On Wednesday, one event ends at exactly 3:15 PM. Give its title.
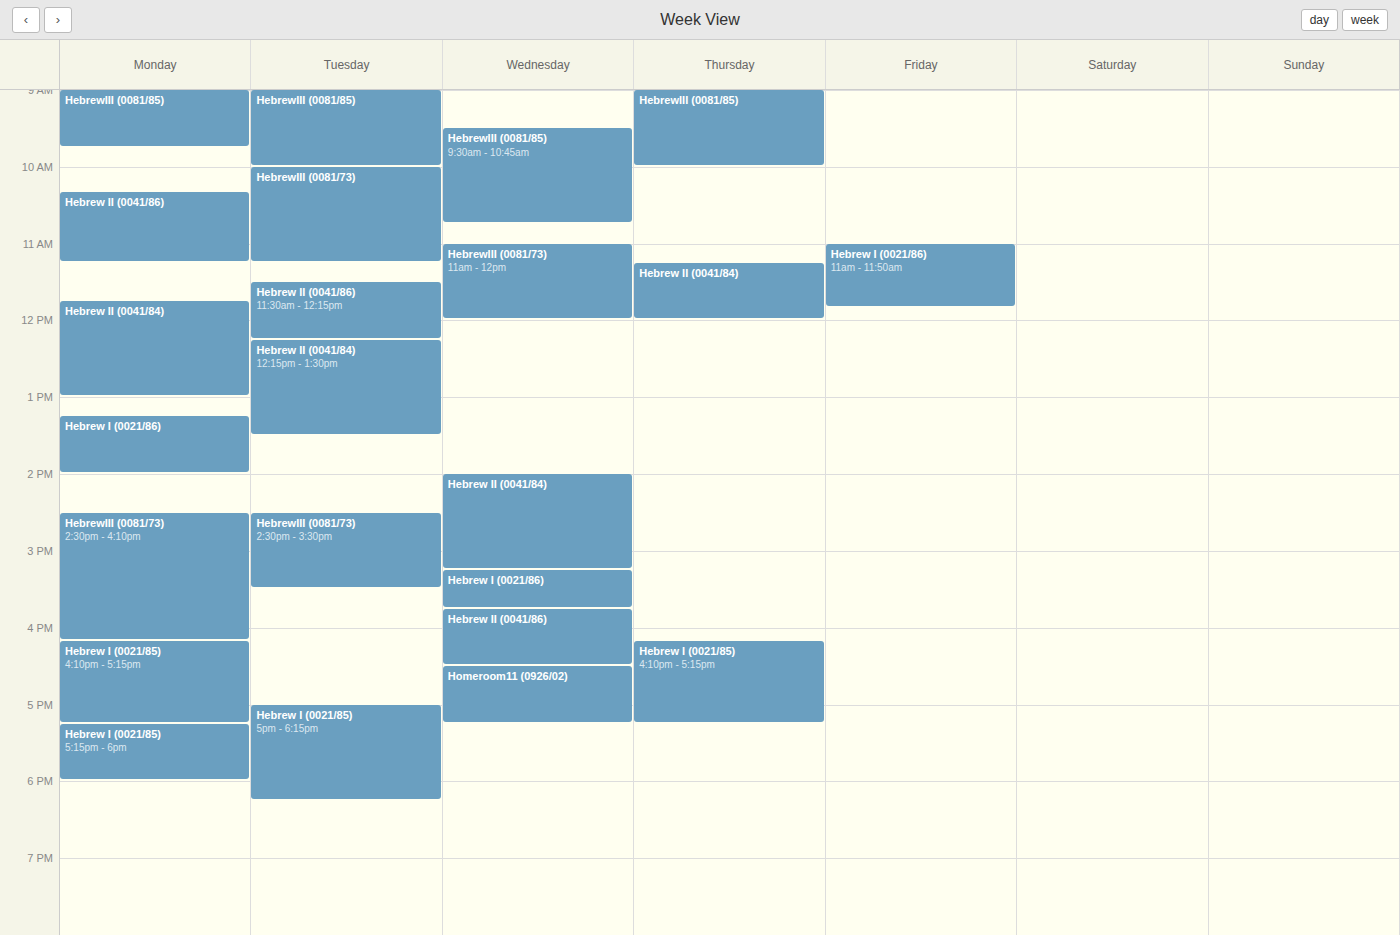
"Hebrew II (0041/84)"